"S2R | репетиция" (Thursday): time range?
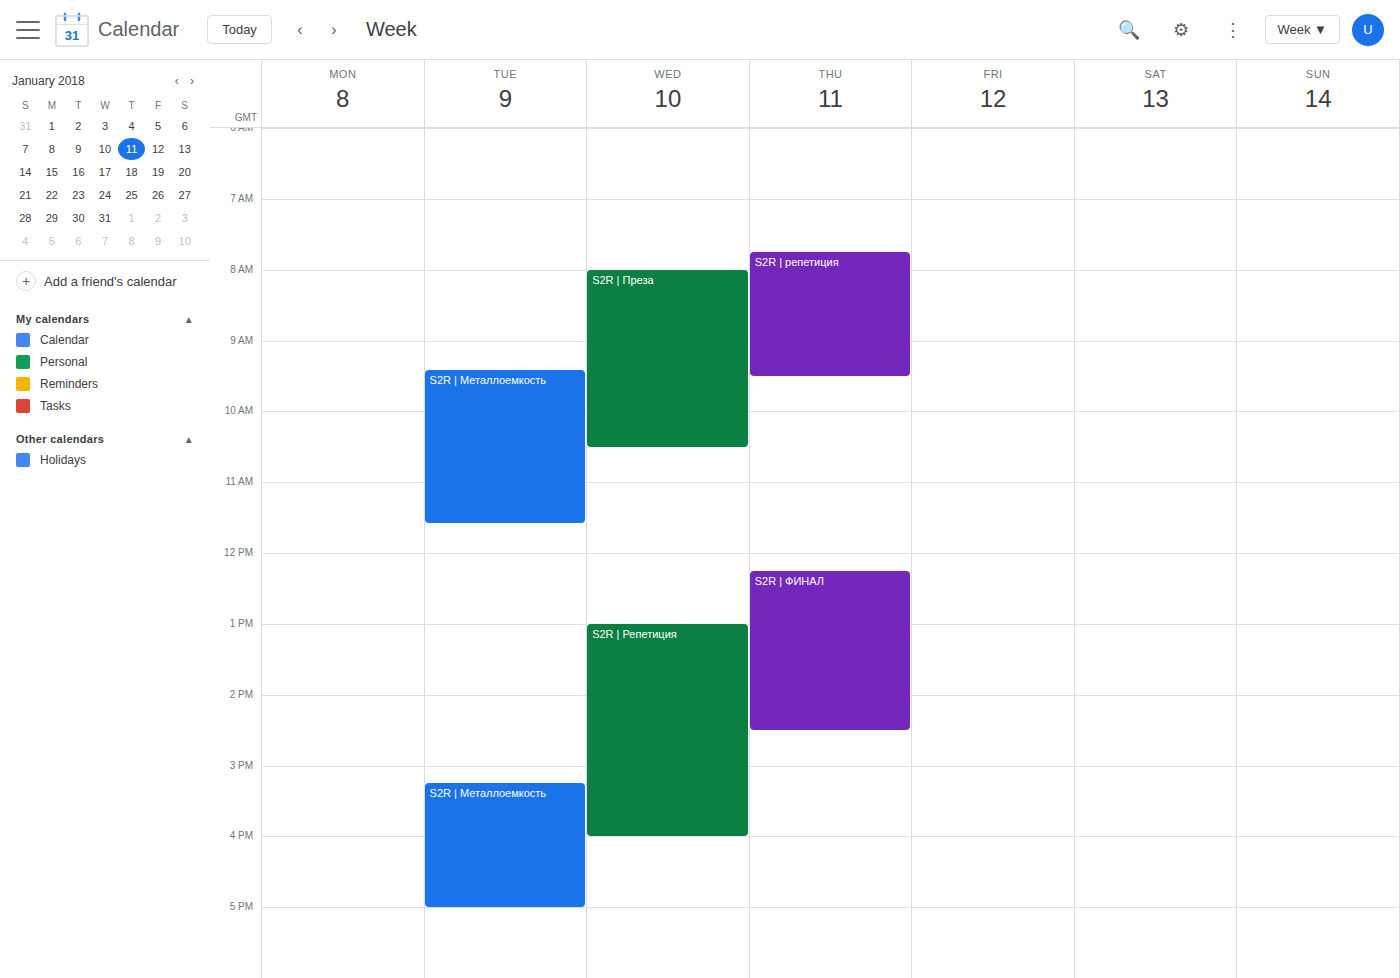
7:45 AM to 9:30 AM